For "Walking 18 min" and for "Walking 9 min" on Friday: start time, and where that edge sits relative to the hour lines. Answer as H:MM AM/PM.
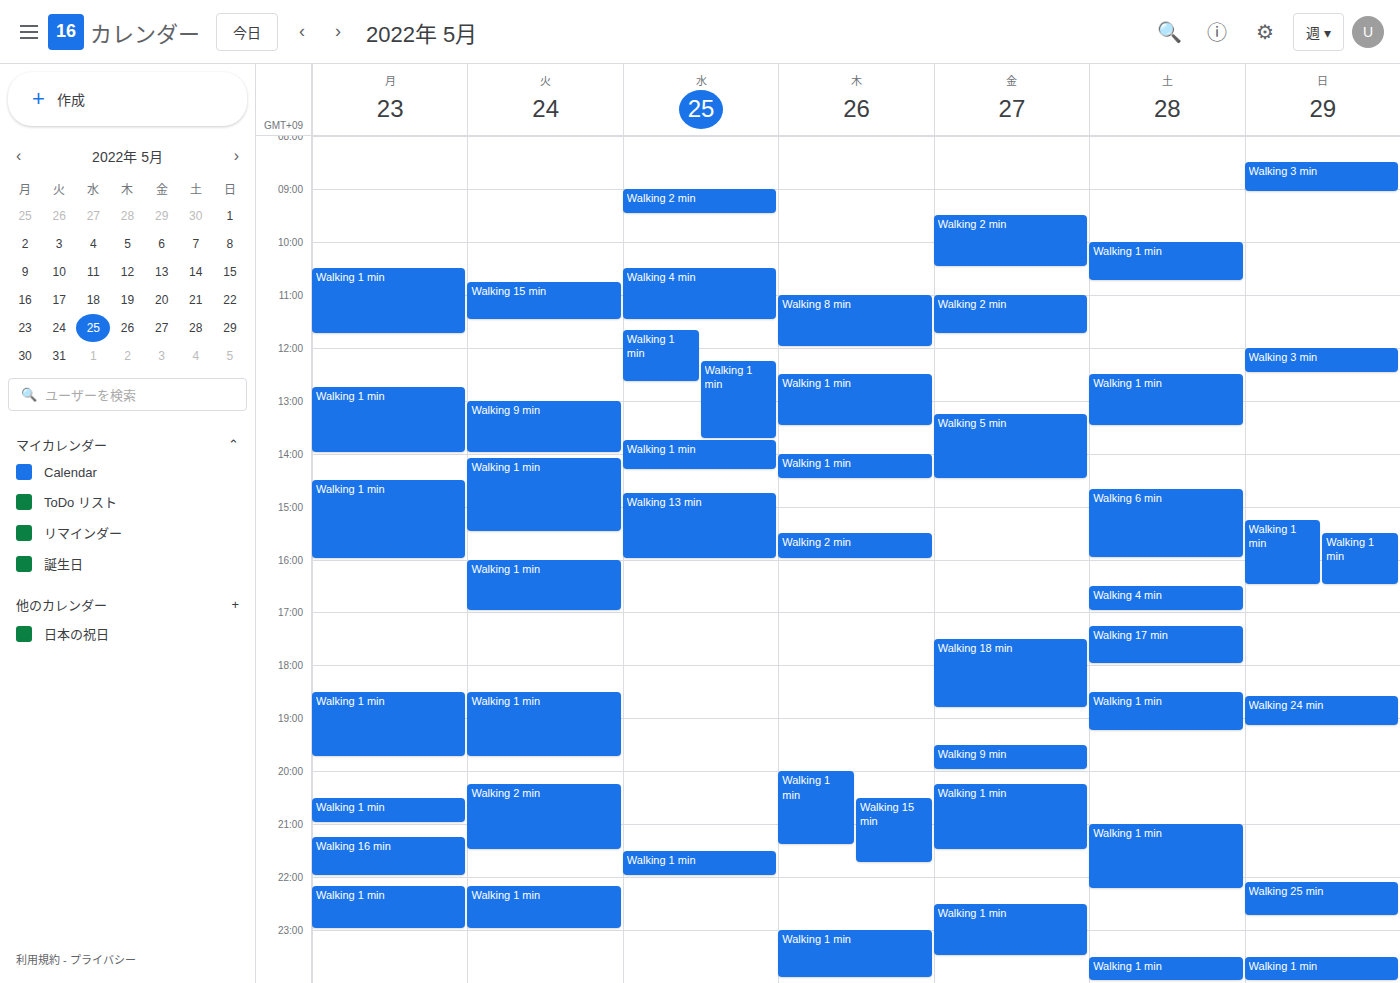
"Walking 18 min": 5:30 PM, halfway between the 5 PM and 6 PM lines. "Walking 9 min": 7:30 PM, halfway between the 7 PM and 8 PM lines.